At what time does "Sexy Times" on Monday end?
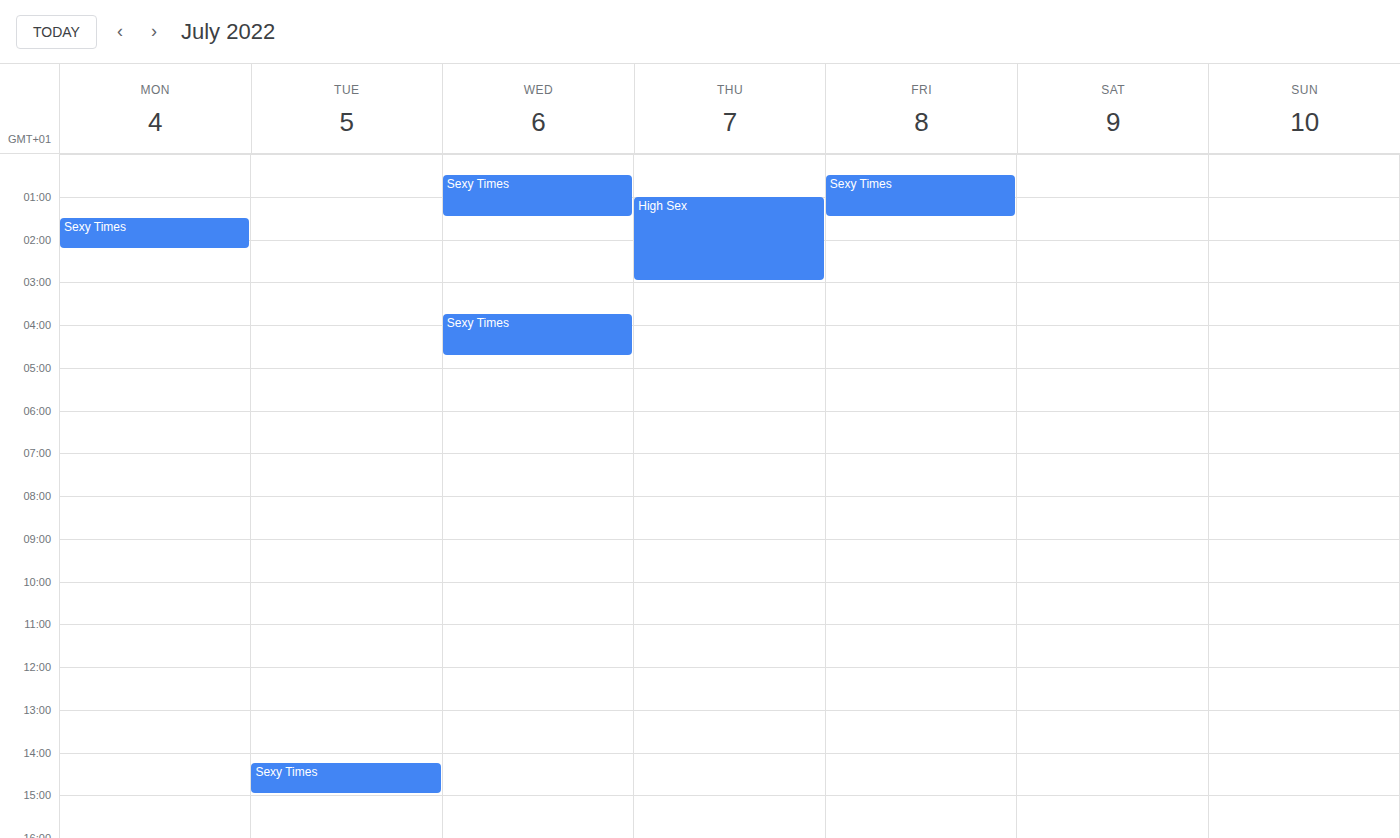
2:15 AM